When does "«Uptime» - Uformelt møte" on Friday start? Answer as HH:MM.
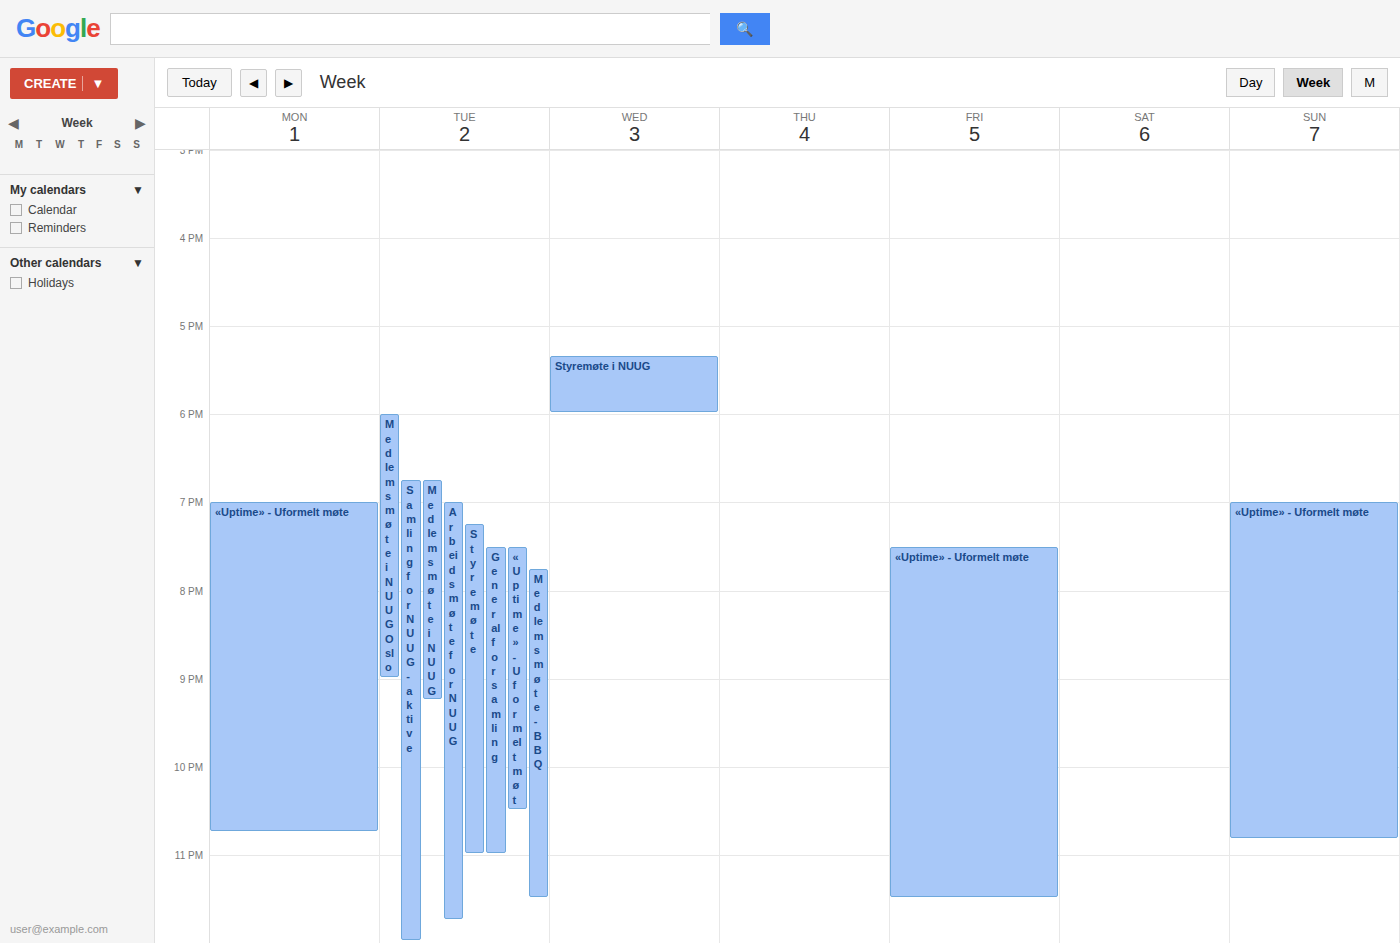
19:30